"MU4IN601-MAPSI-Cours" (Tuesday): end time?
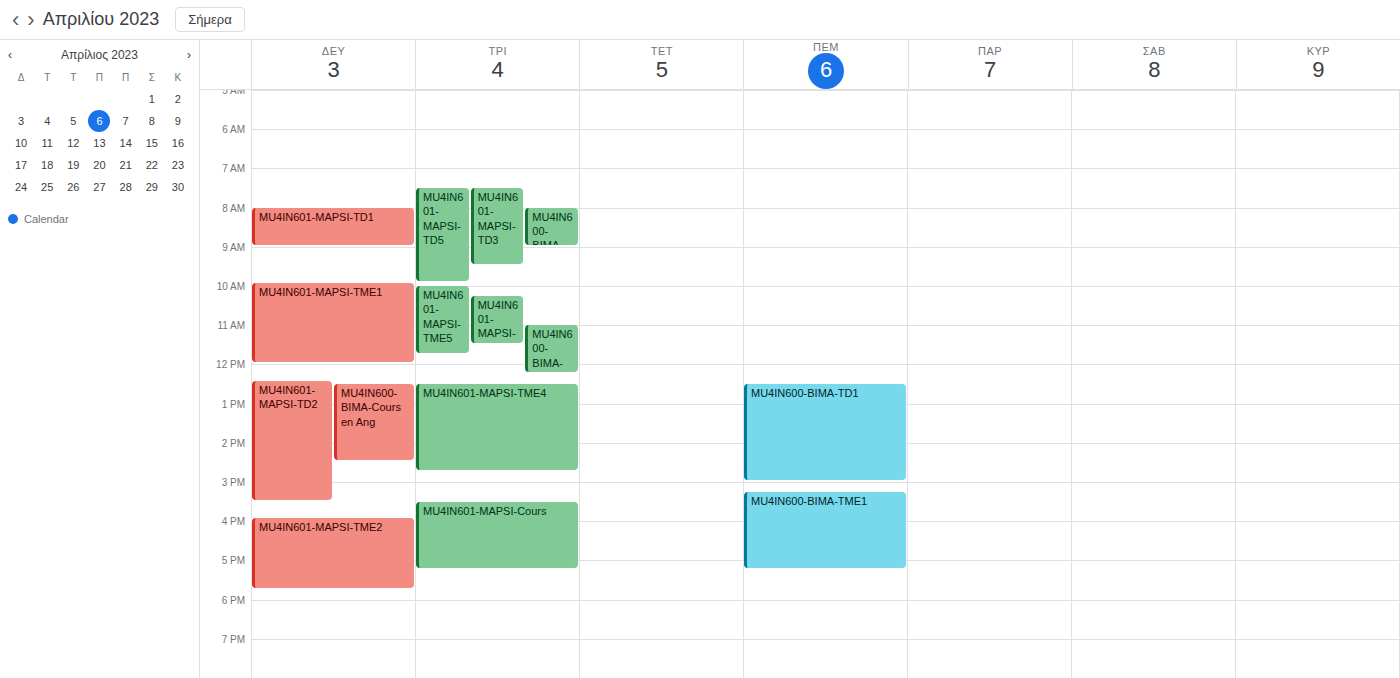
5:15 PM